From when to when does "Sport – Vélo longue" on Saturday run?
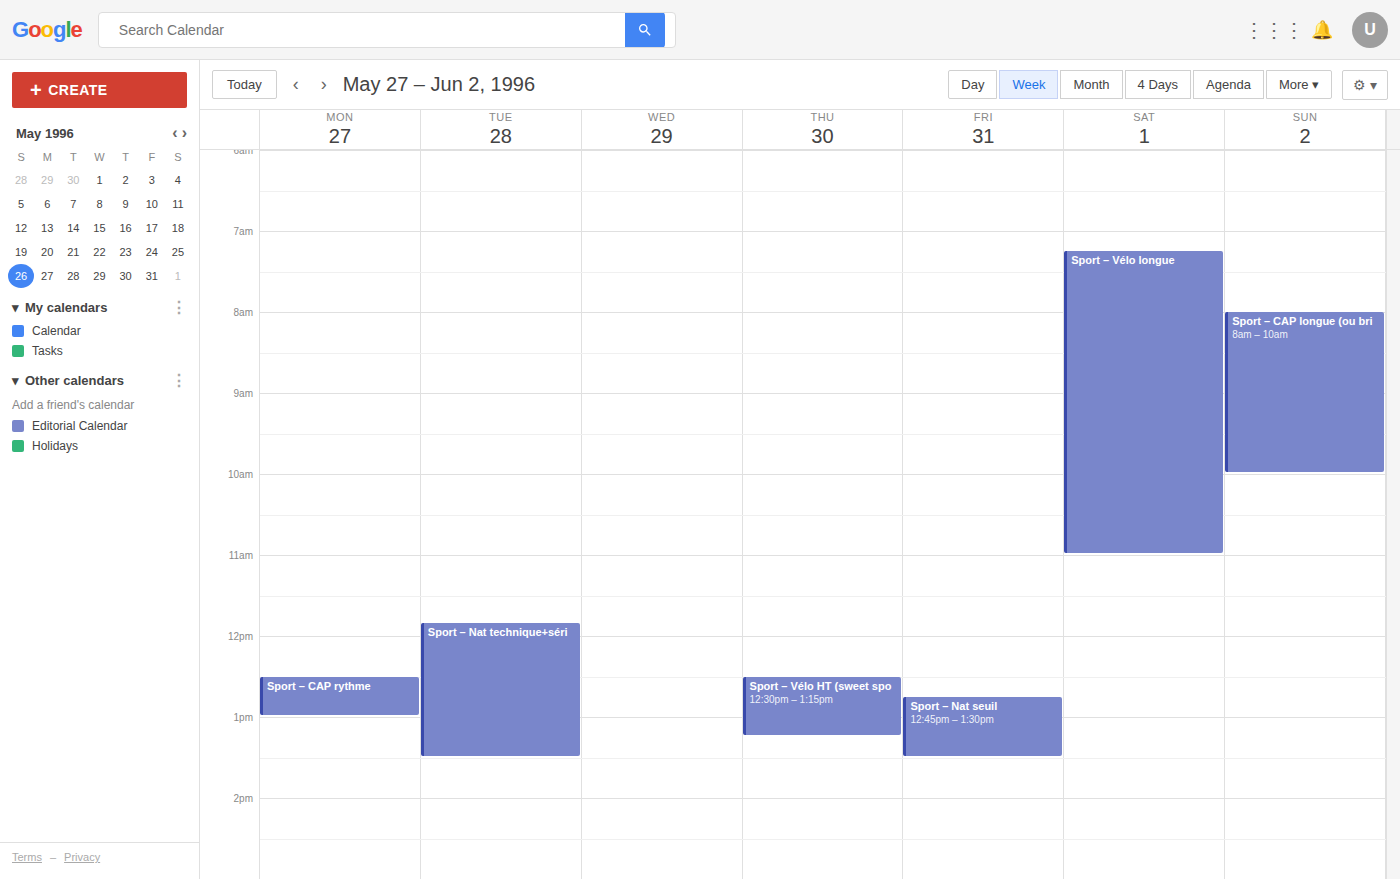
7:15 AM to 11:00 AM